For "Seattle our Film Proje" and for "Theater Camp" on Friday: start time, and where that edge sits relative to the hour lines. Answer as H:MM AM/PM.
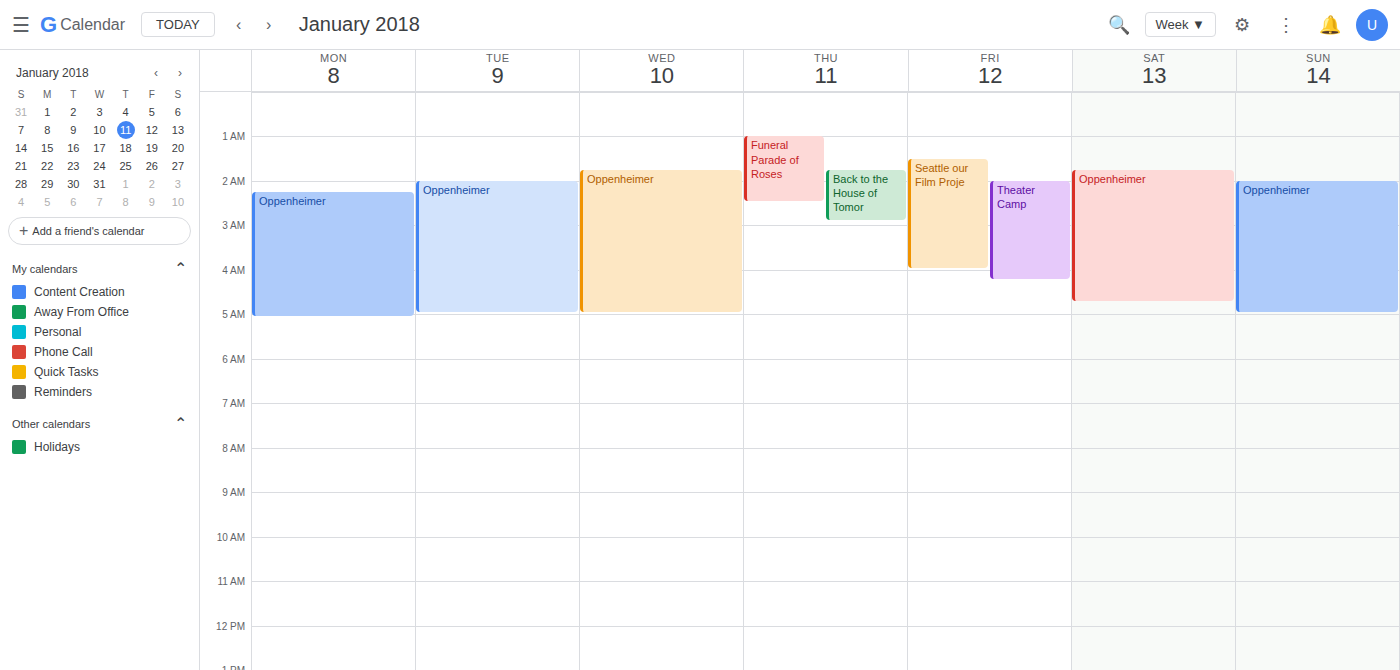
"Seattle our Film Proje": 1:30 AM, halfway between the 1 AM and 2 AM lines. "Theater Camp": 2:00 AM, exactly on the 2 AM line.